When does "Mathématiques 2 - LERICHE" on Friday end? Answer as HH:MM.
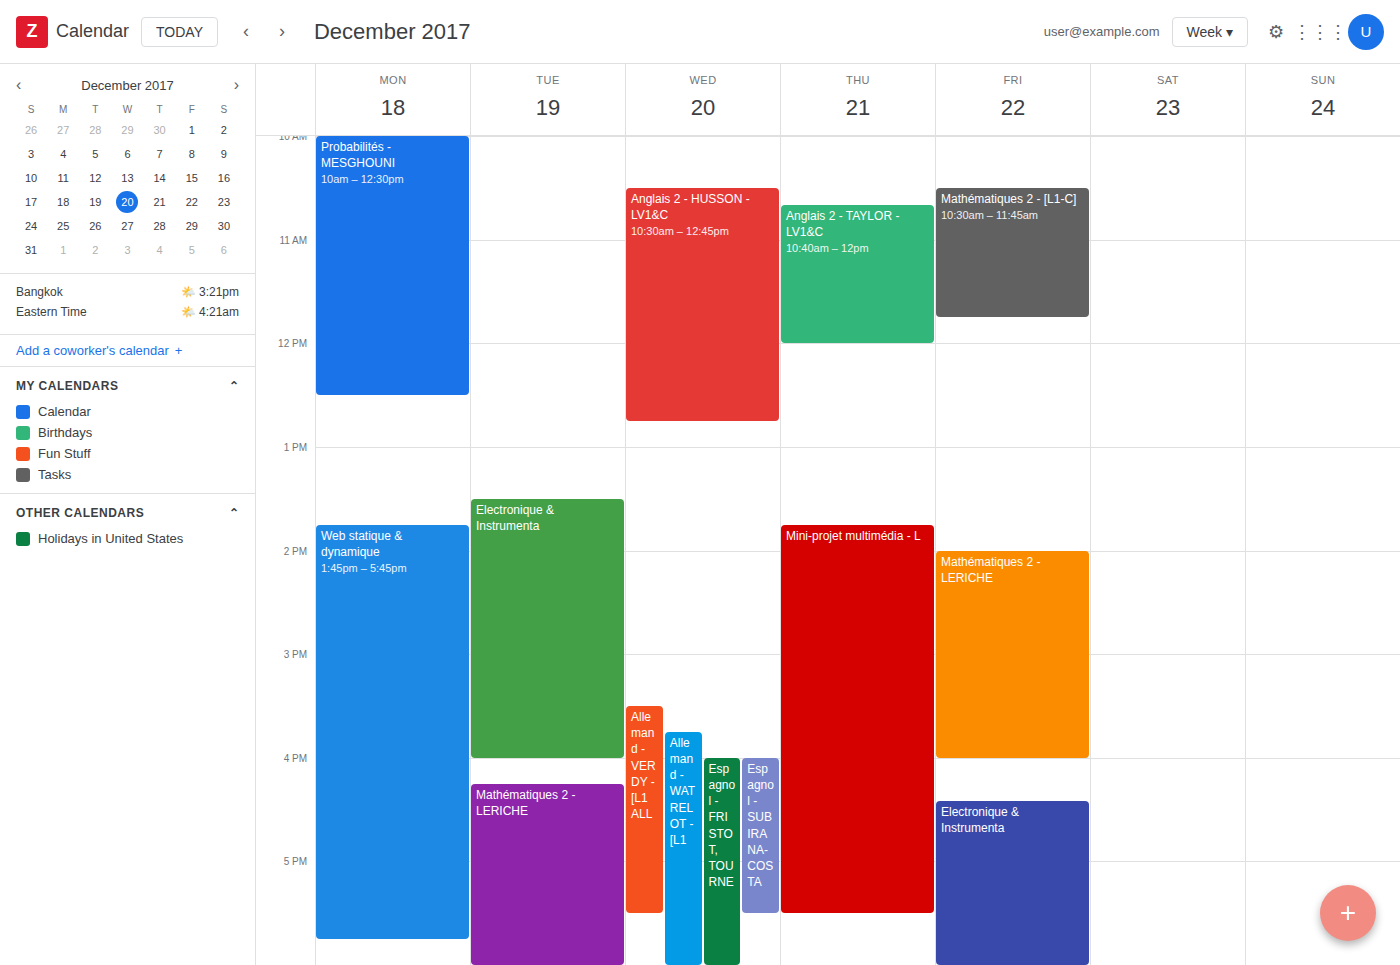
16:00